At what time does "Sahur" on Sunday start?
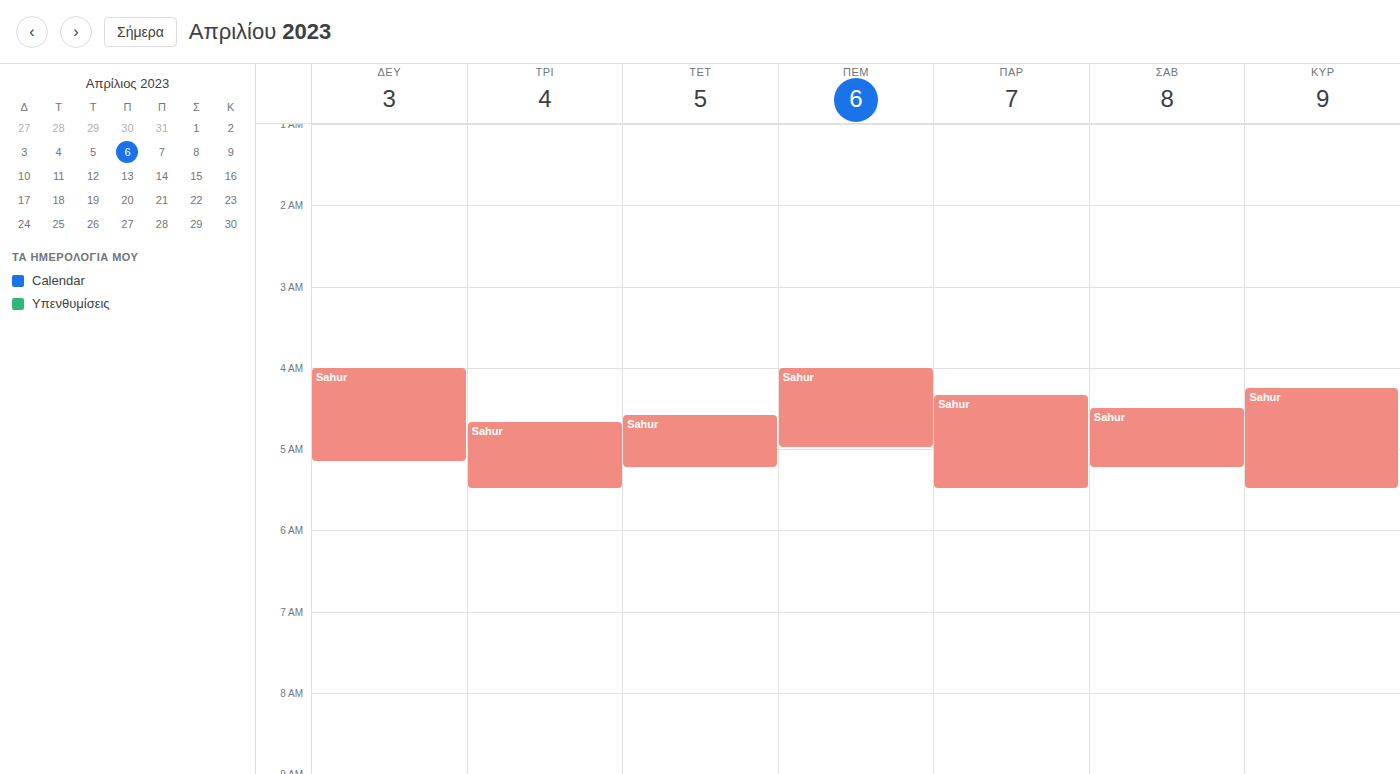
4:15 AM